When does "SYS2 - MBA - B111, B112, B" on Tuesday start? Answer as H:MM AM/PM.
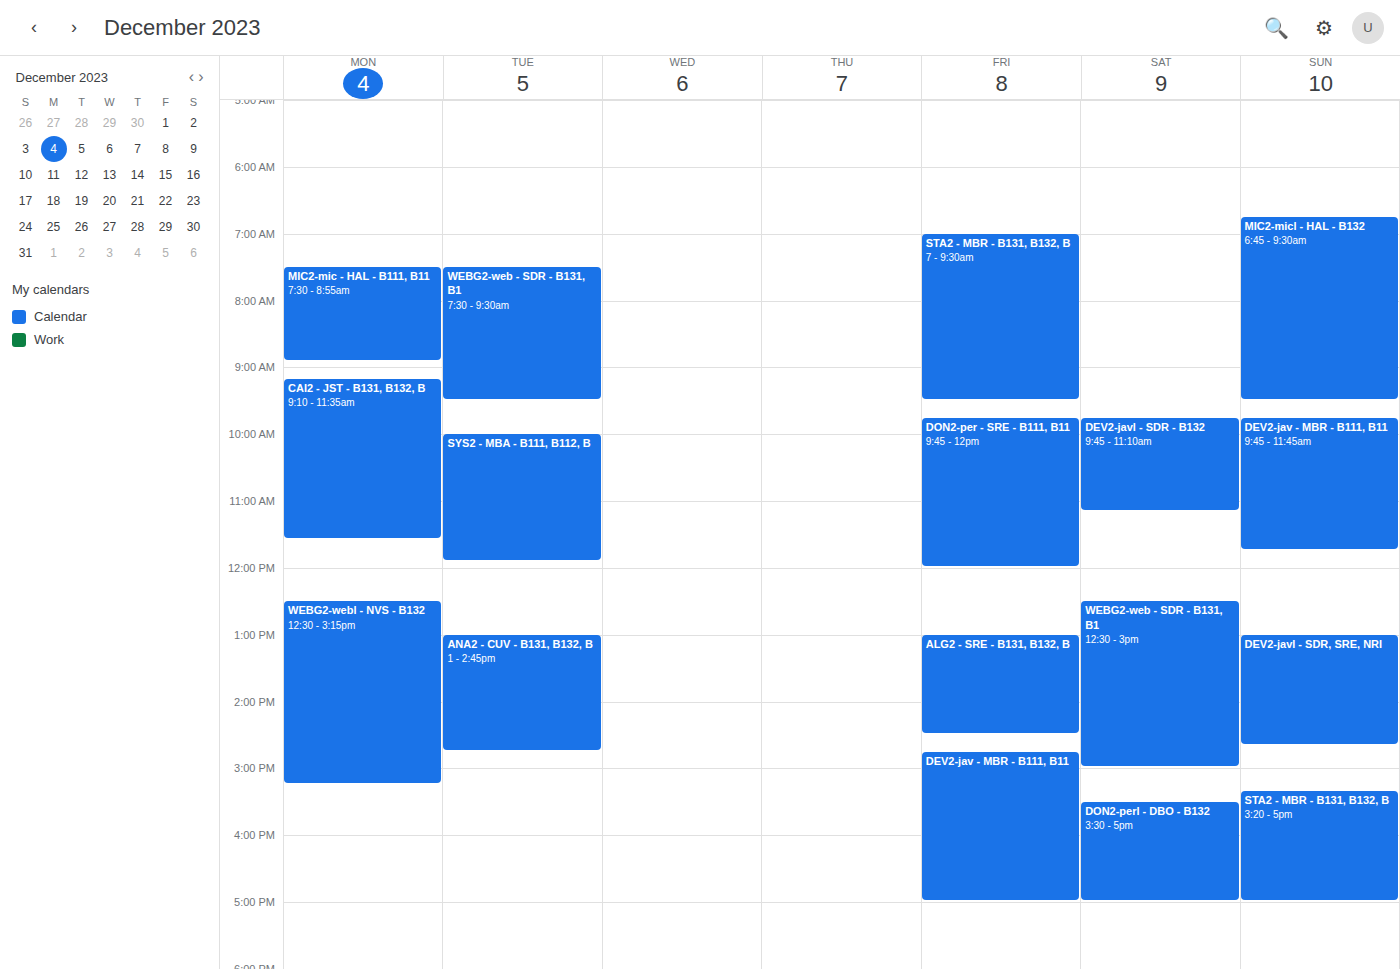
10:00 AM